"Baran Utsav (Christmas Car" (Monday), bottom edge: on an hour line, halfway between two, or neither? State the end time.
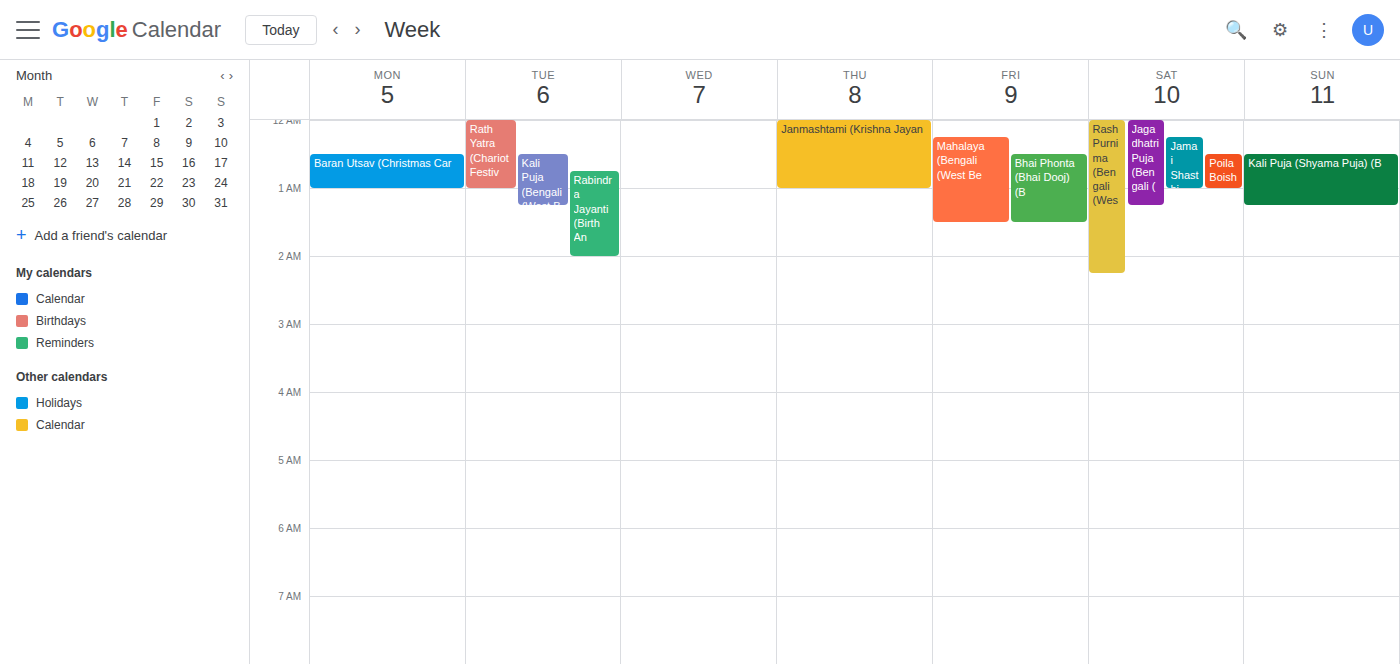
1:00 AM -- exactly on the 1 AM line.